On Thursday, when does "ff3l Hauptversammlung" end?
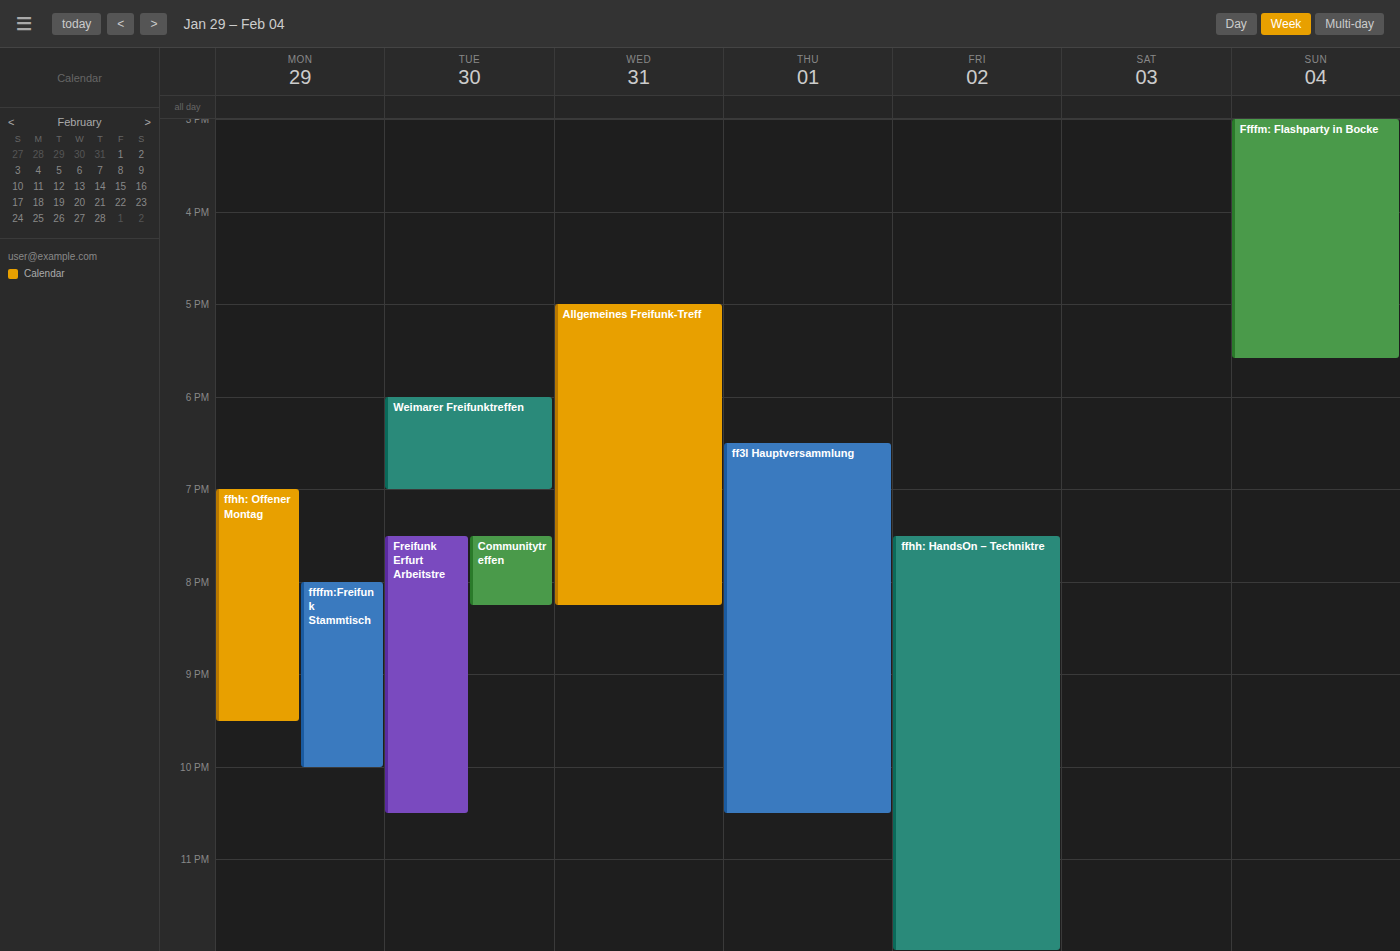
10:30 PM